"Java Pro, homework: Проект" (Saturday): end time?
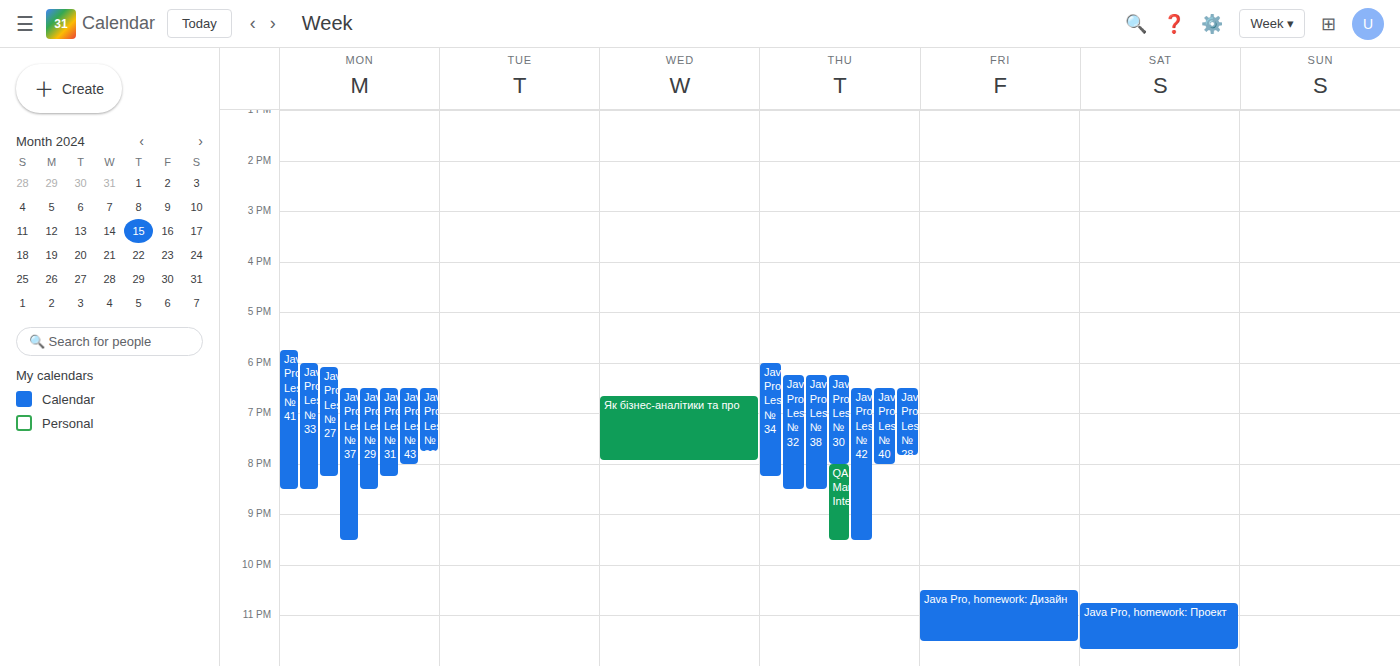
11:40 PM